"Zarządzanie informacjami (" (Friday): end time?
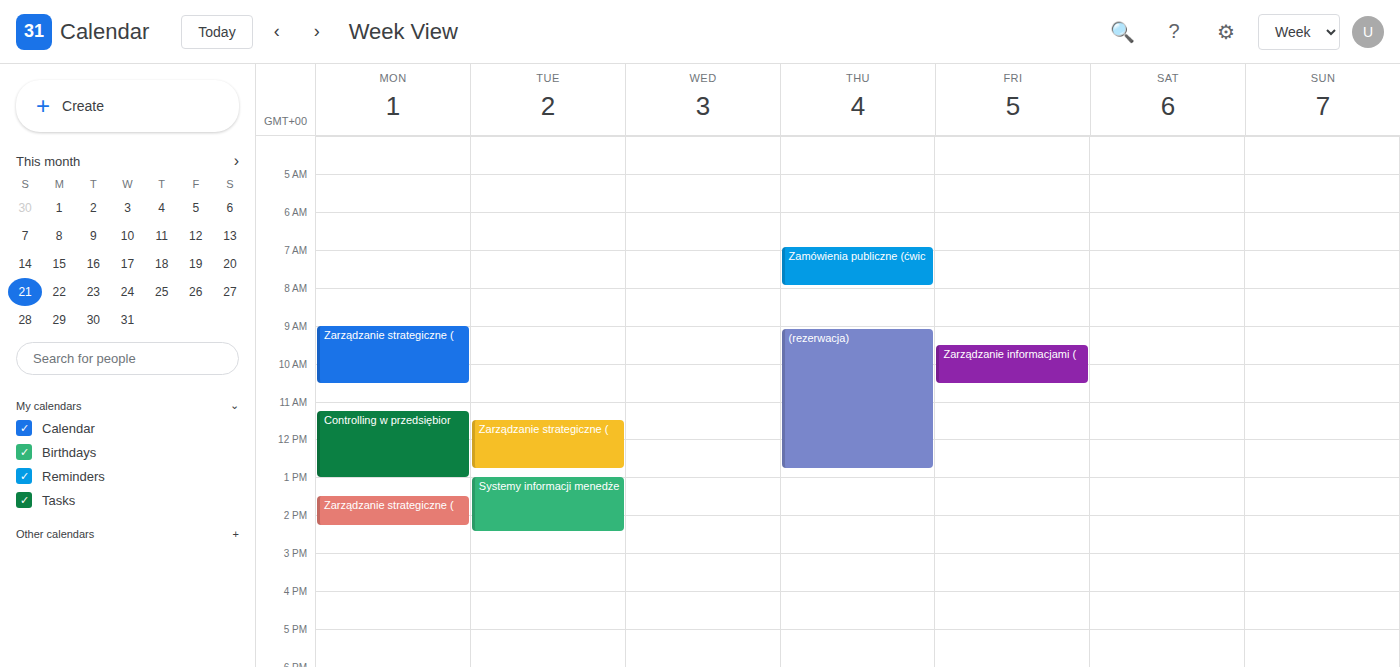
10:30 AM